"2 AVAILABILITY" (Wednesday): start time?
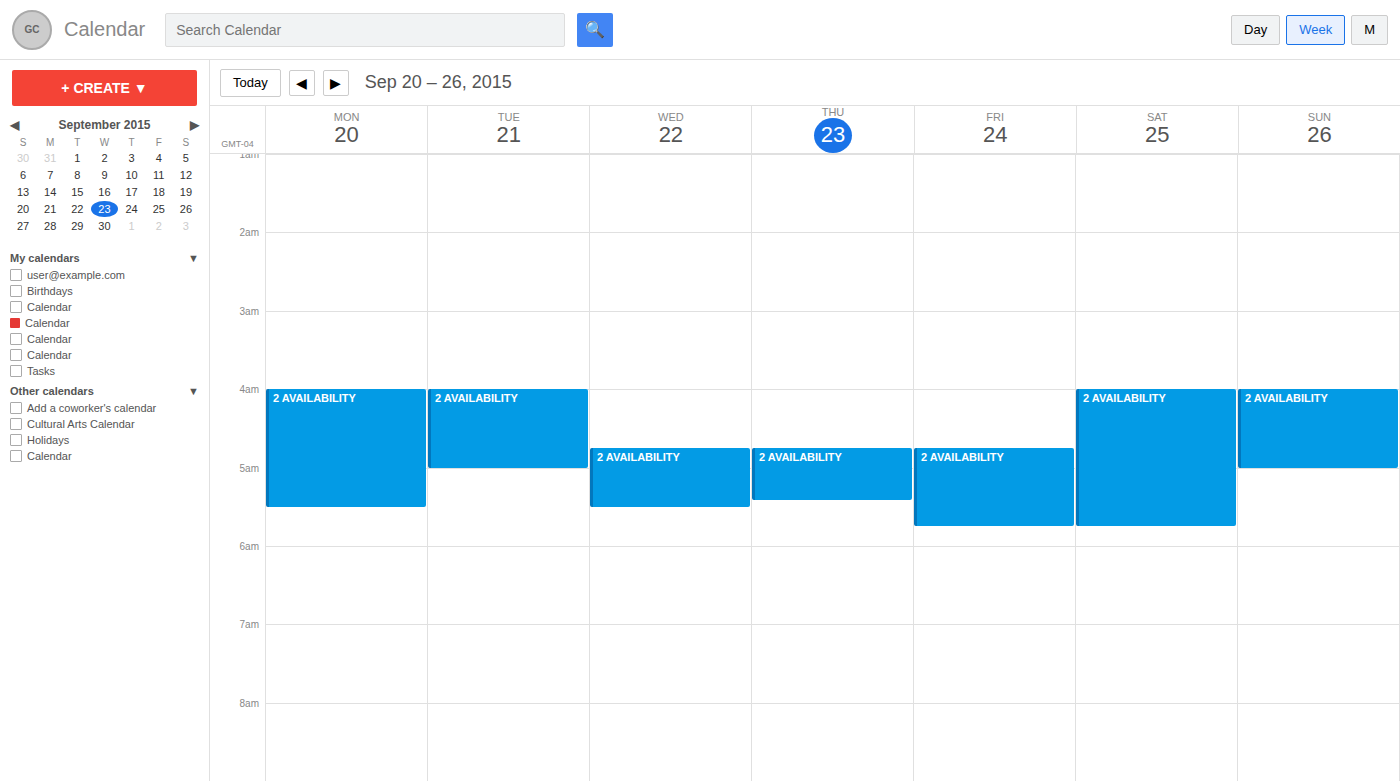
4:45 AM